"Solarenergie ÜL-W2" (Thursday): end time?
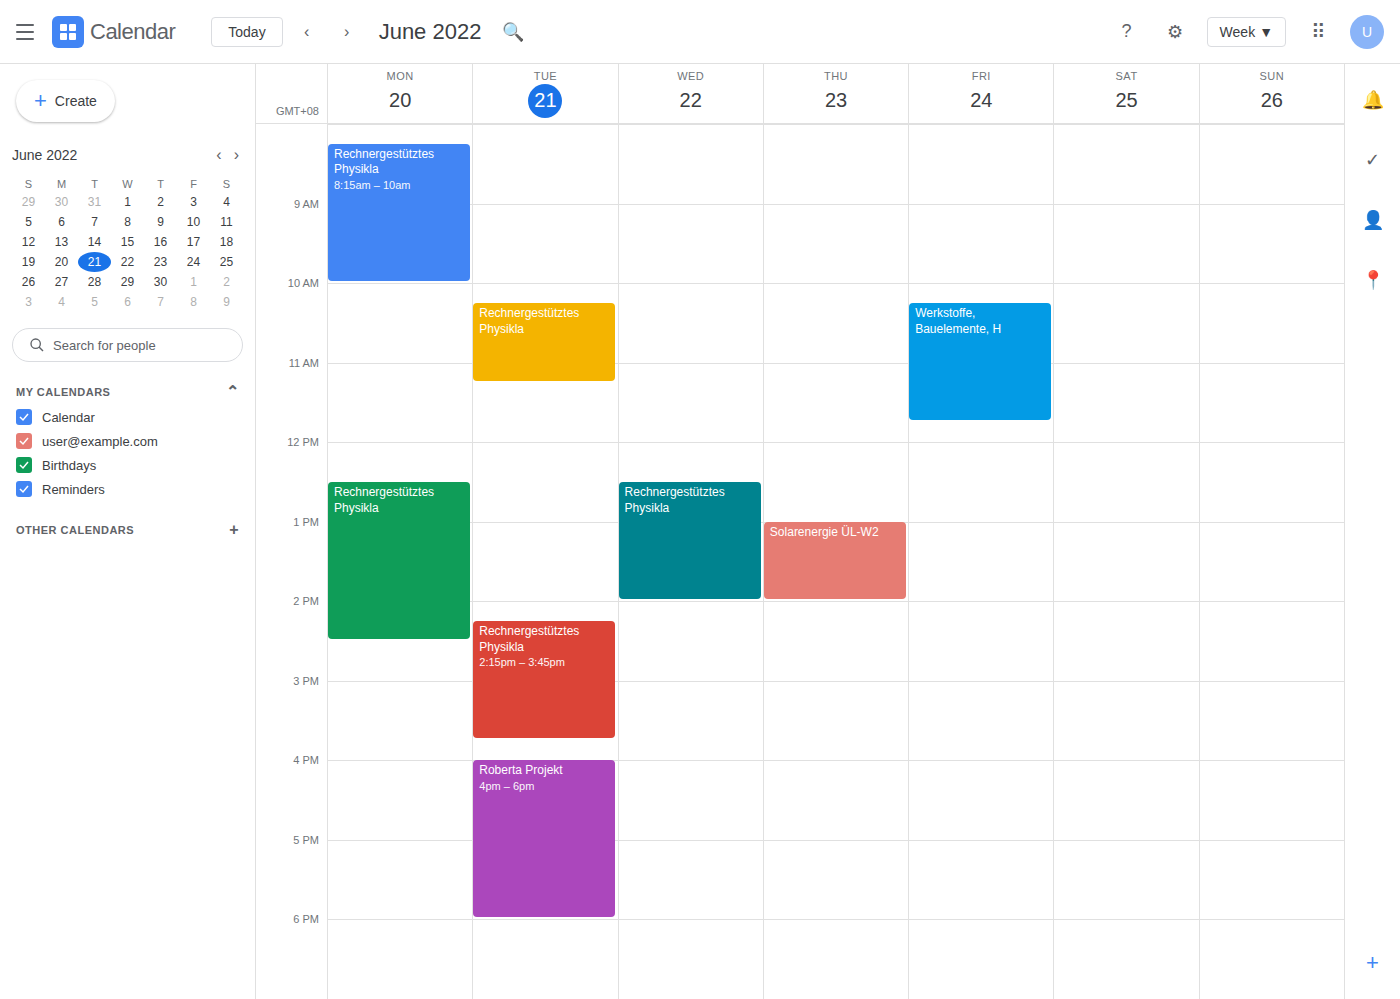
2:00 PM